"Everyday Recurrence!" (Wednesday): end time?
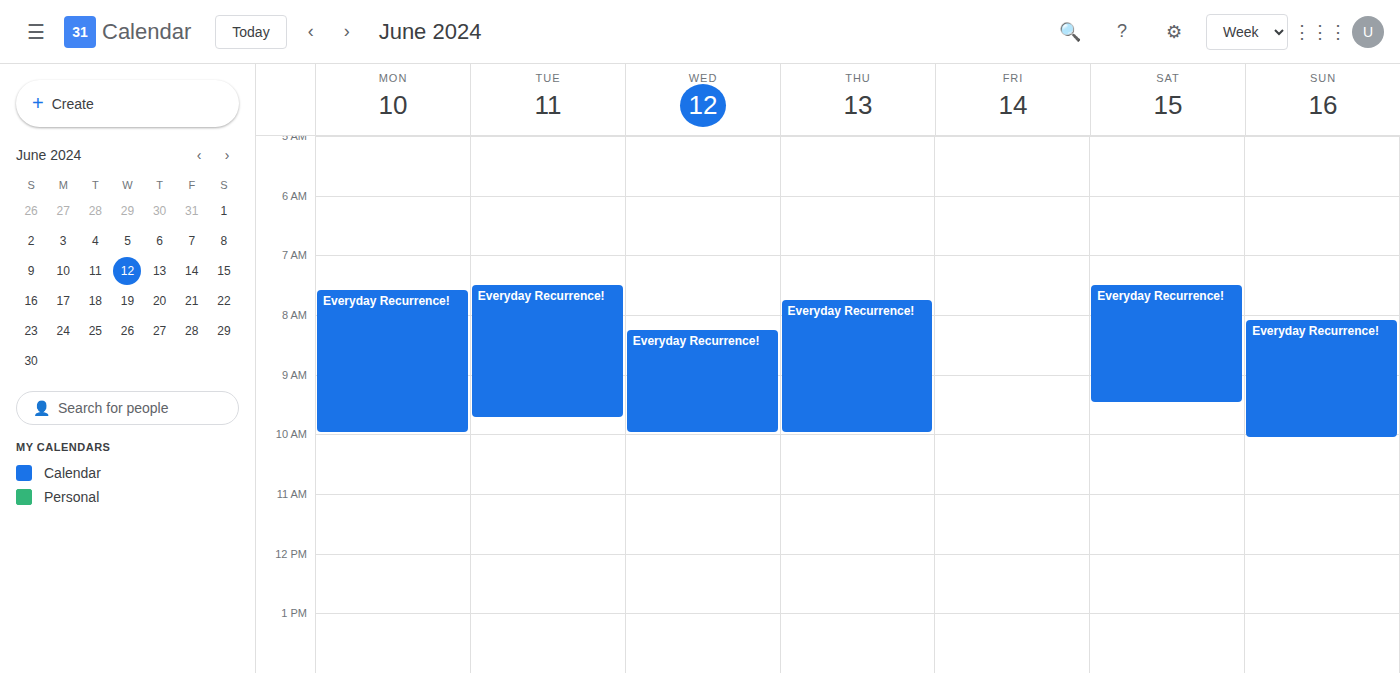
10:00 AM